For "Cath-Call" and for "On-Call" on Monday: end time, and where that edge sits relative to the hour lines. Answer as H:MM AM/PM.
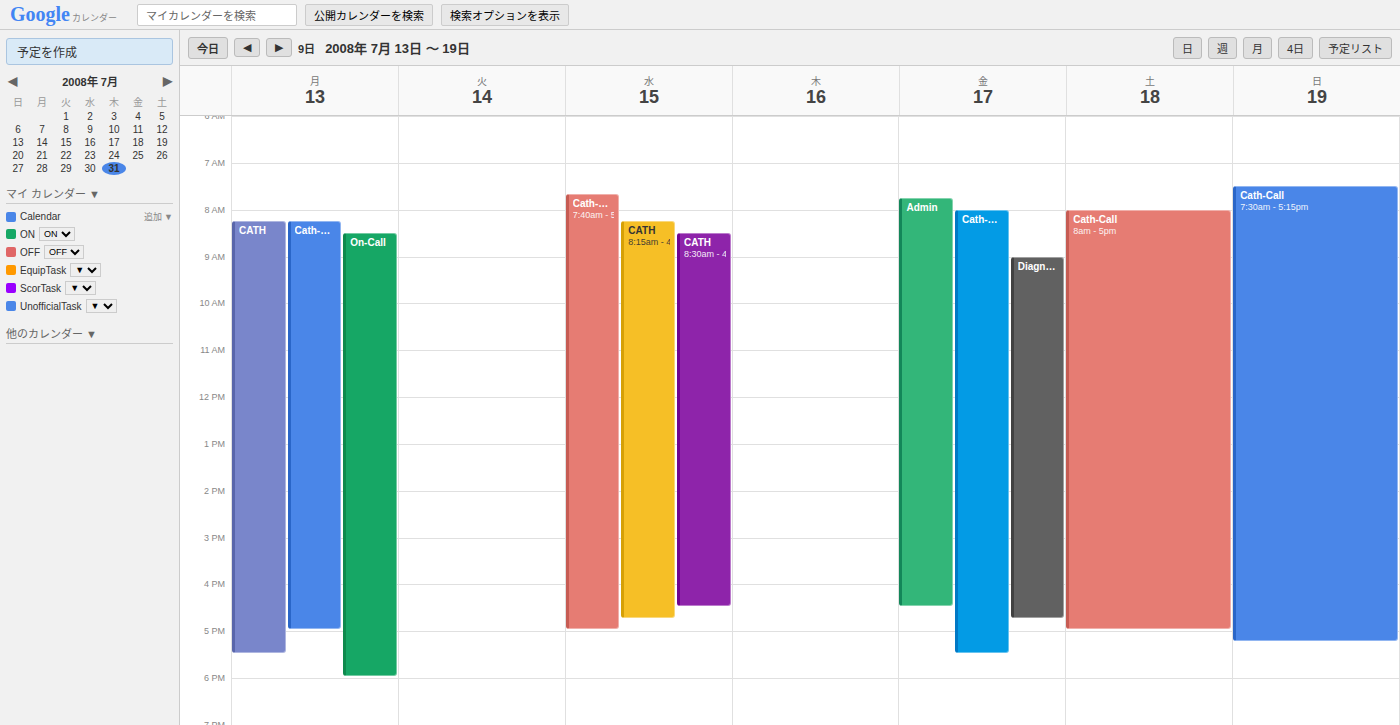
"Cath-Call": 5:00 PM, exactly on the 5 PM line. "On-Call": 6:00 PM, exactly on the 6 PM line.